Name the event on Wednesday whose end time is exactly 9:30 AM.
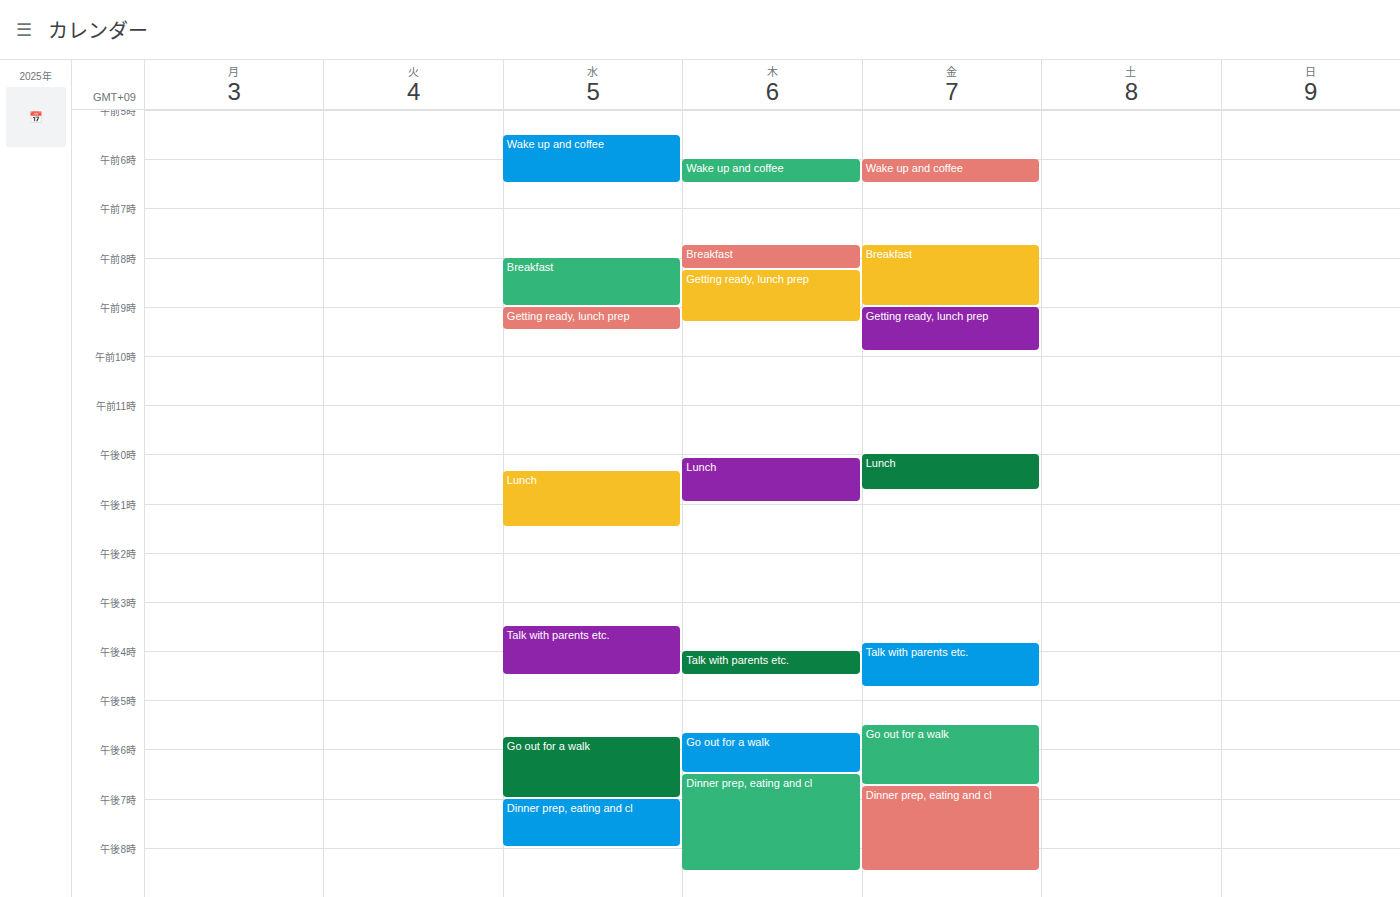
"Getting ready, lunch prep"